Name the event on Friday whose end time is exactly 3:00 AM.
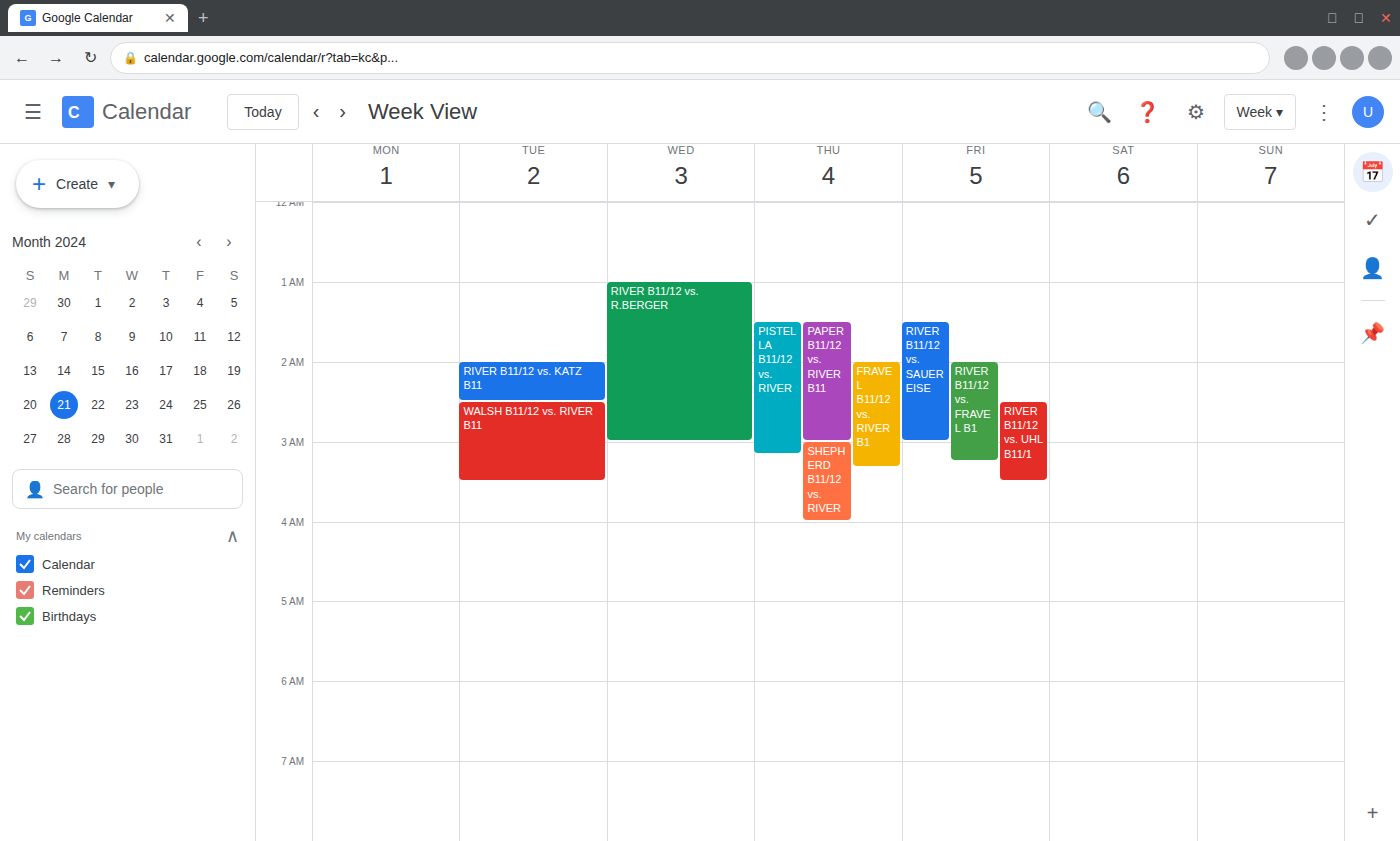
"RIVER B11/12 vs. SAUEREISE"